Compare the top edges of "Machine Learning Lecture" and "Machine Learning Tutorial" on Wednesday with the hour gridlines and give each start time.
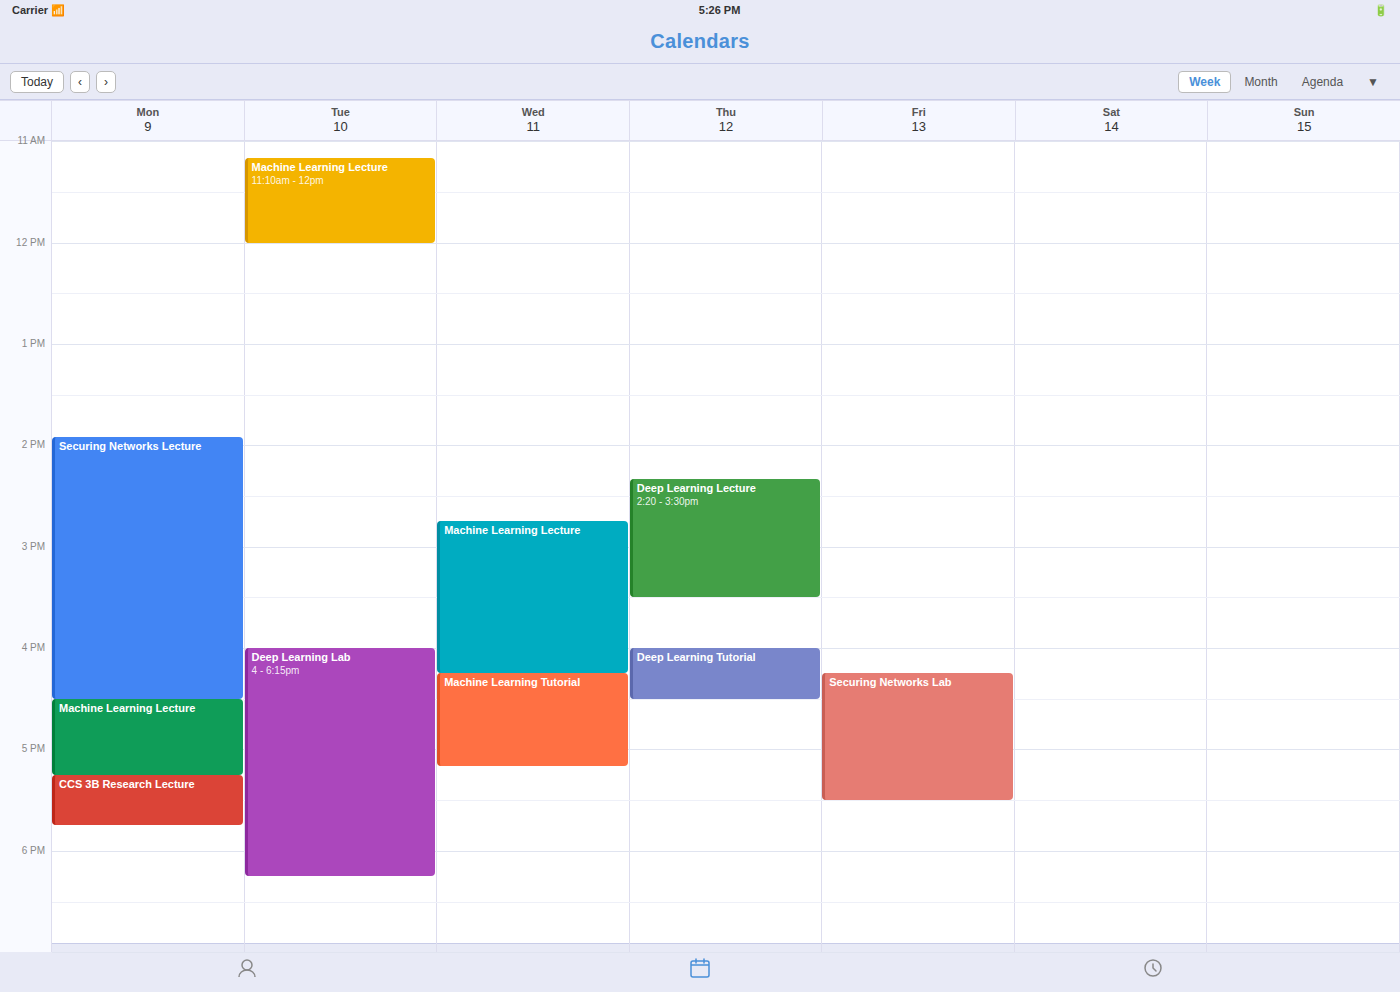
"Machine Learning Lecture": 2:45 PM, neither: three quarters of the way from the 2 PM line to the 3 PM line. "Machine Learning Tutorial": 4:15 PM, neither: a quarter of the way from the 4 PM line to the 5 PM line.